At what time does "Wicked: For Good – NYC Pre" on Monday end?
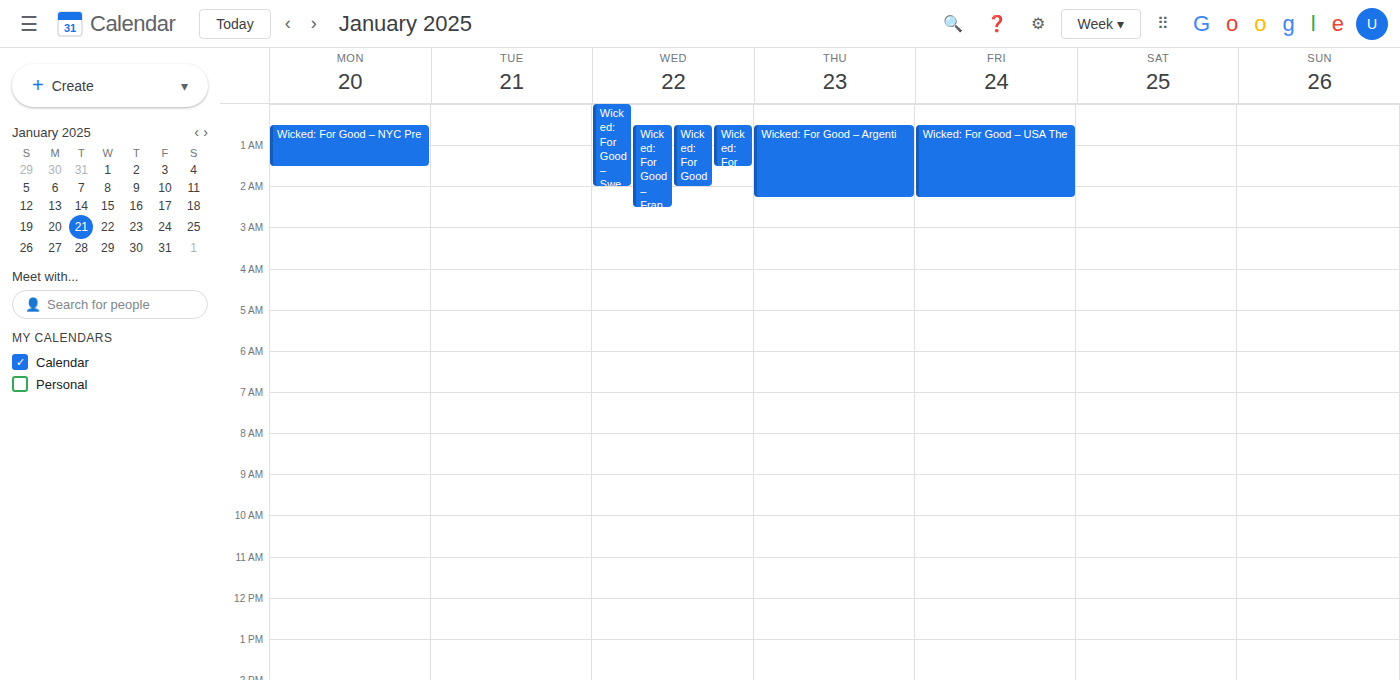
1:30 AM